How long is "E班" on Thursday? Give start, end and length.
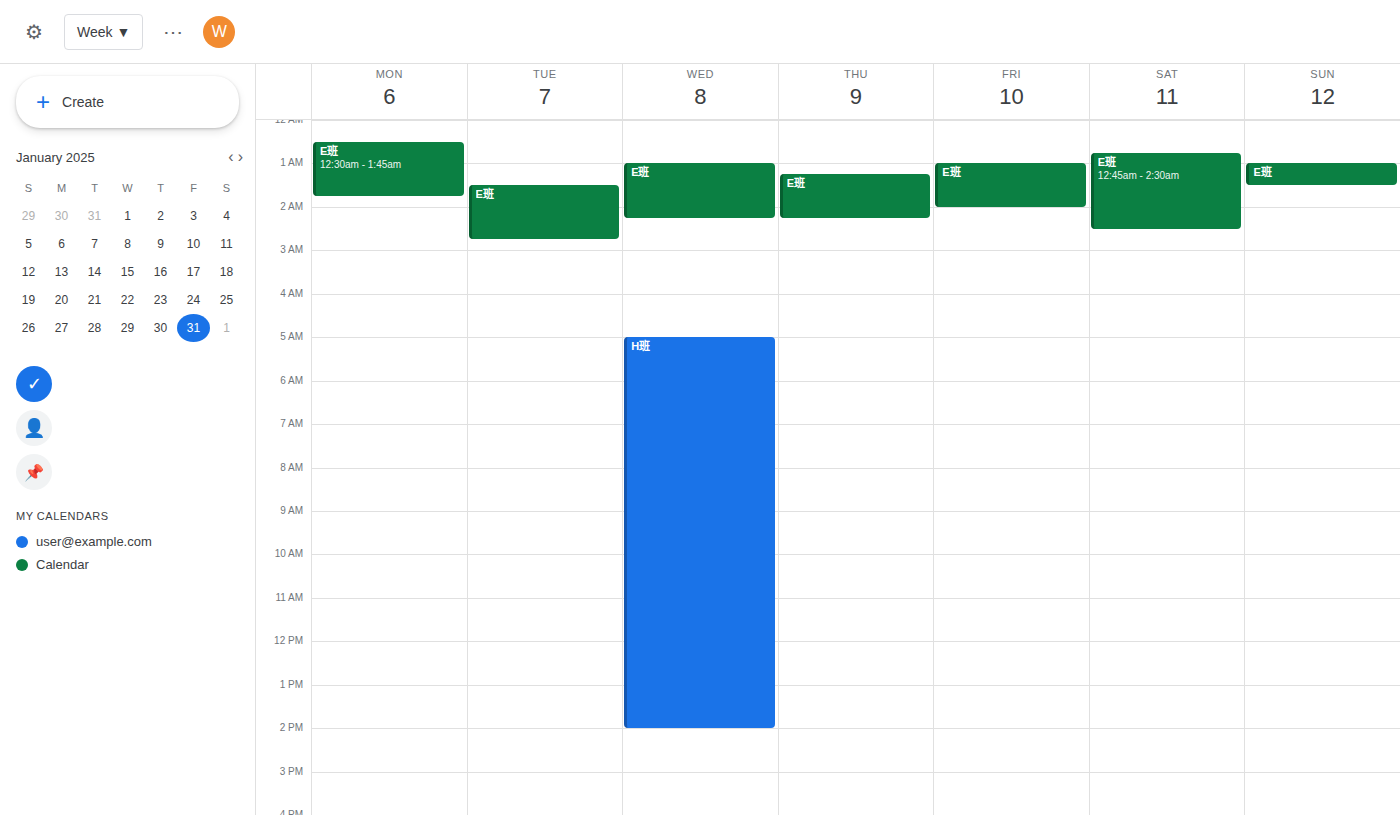
1:15 AM to 2:15 AM, 1 hour